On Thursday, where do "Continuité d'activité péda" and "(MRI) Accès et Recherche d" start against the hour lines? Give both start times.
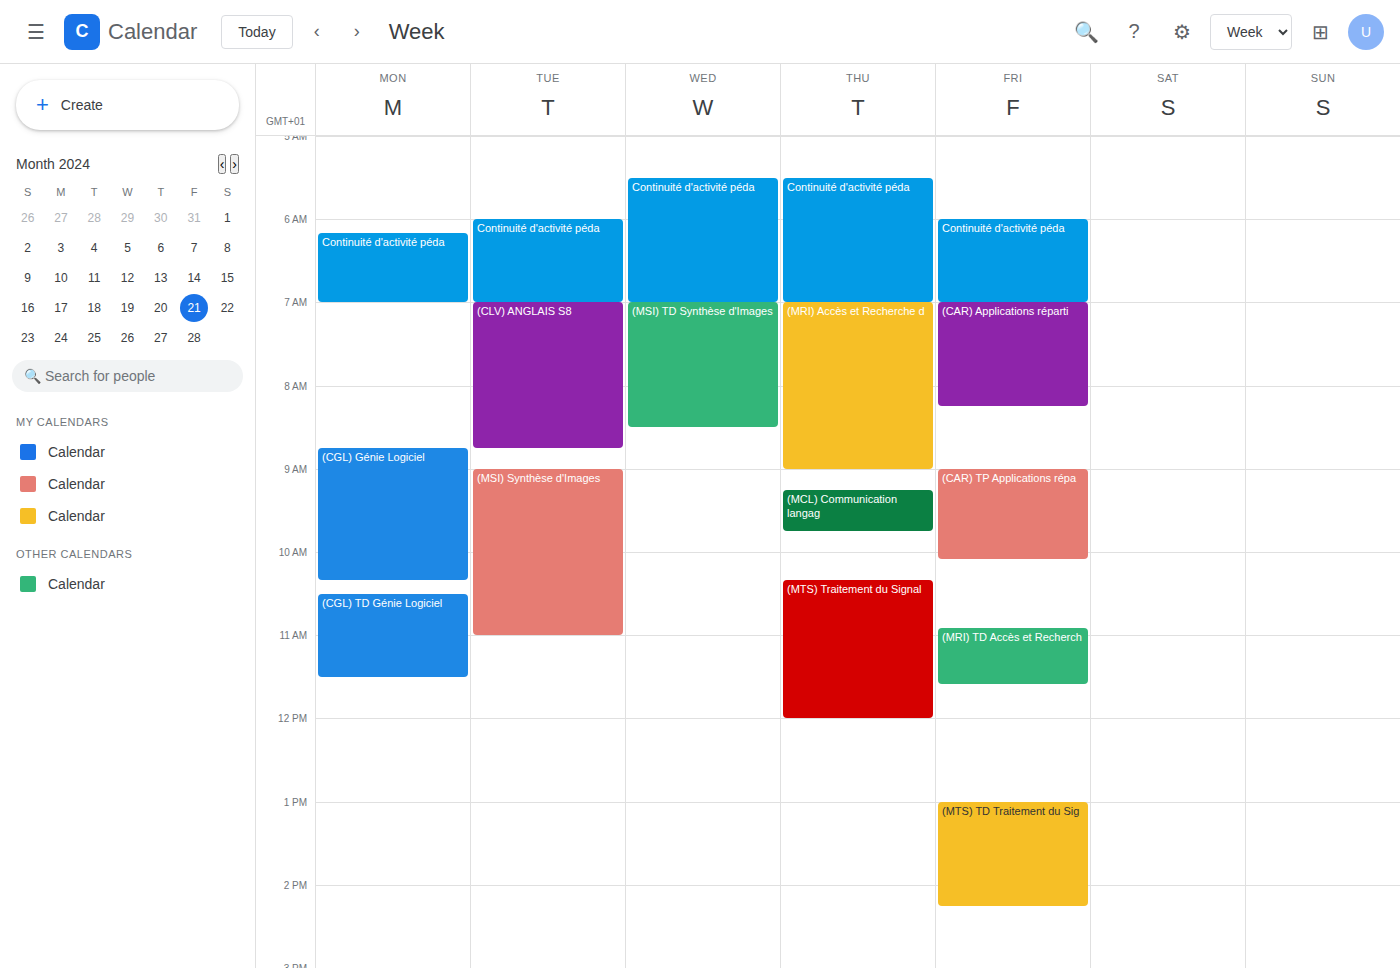
"Continuité d'activité péda": 5:30 AM, halfway between the 5 AM and 6 AM lines. "(MRI) Accès et Recherche d": 7:00 AM, exactly on the 7 AM line.